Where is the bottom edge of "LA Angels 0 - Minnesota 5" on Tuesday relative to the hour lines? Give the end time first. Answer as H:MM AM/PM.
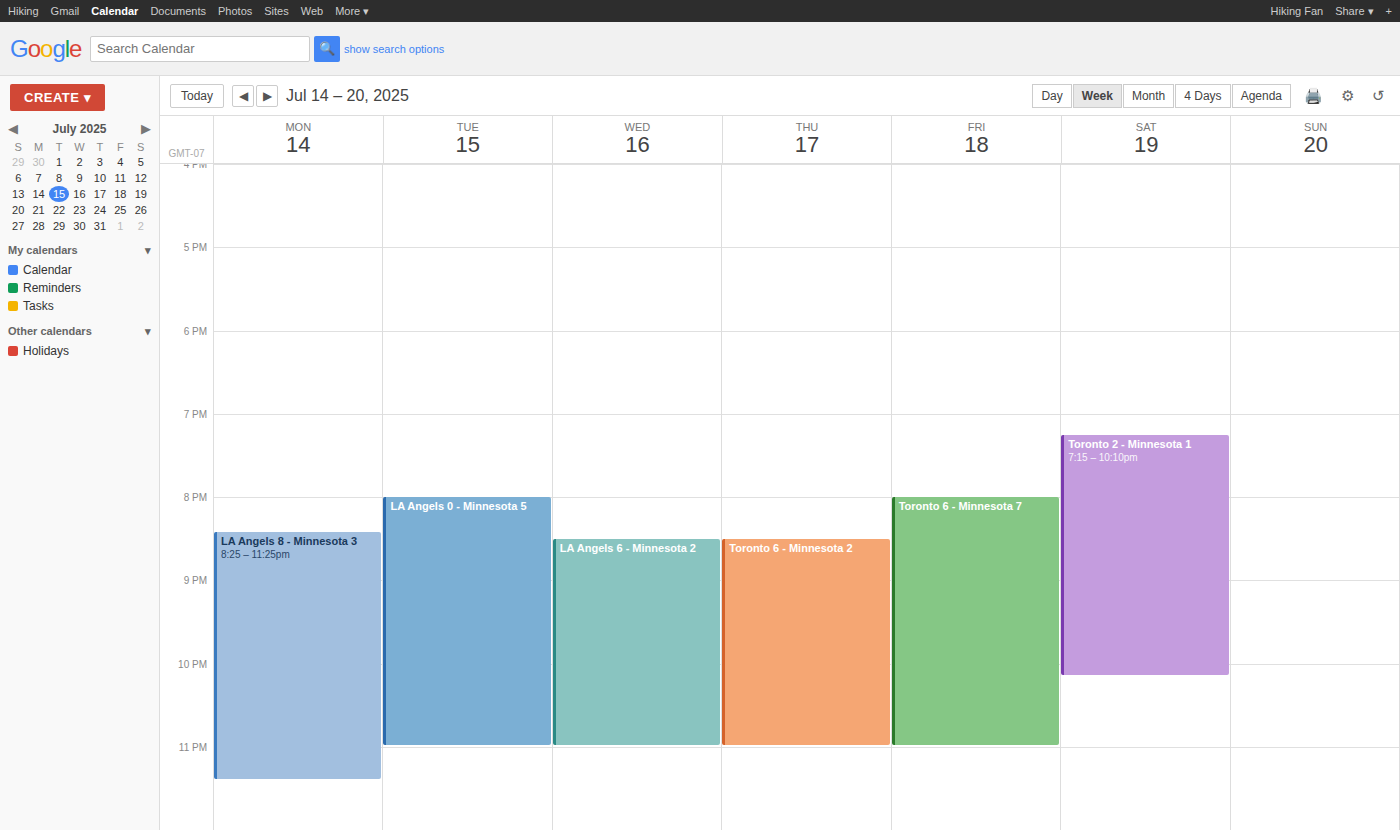
11:00 PM -- exactly on the 11 PM line.